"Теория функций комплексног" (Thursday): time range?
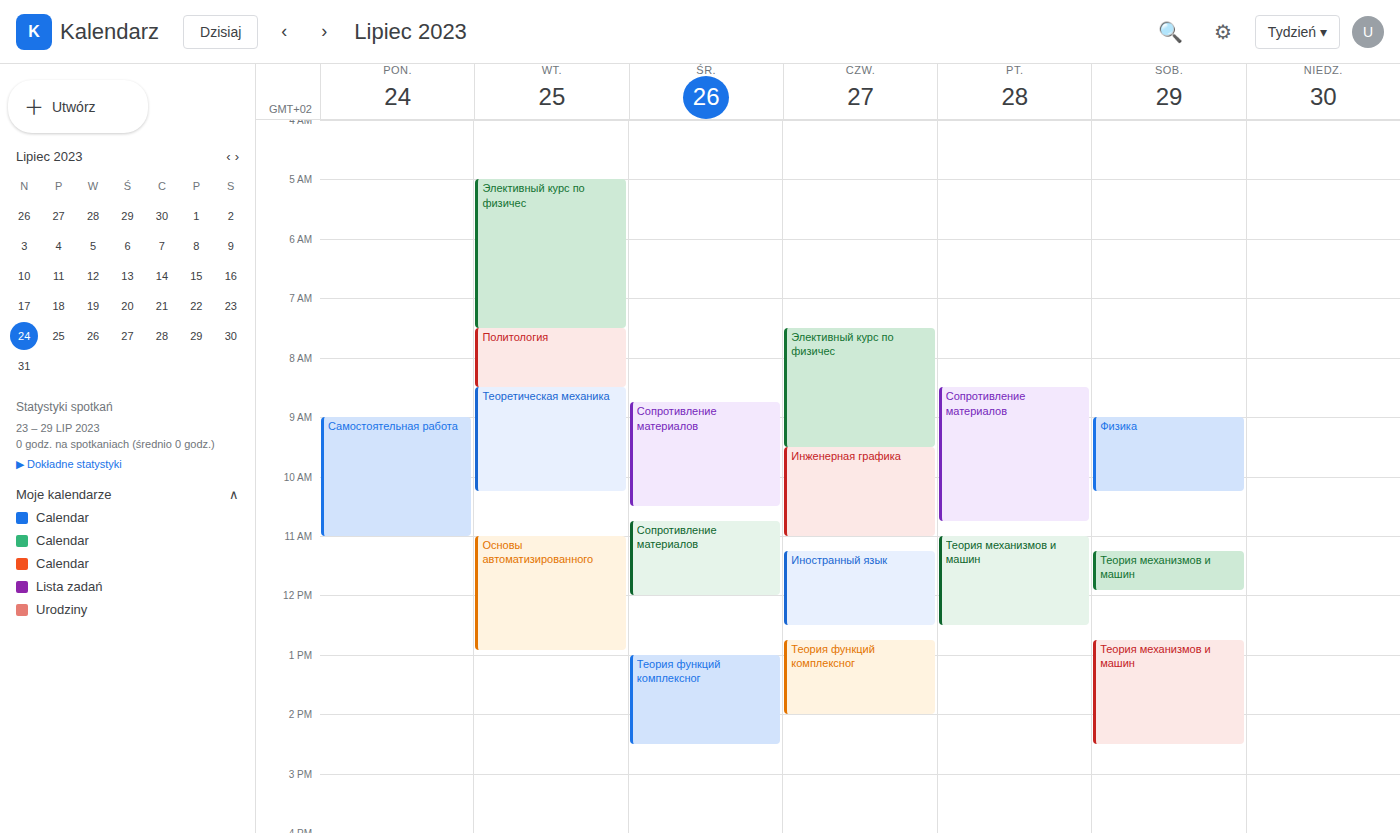
12:45 PM to 2:00 PM